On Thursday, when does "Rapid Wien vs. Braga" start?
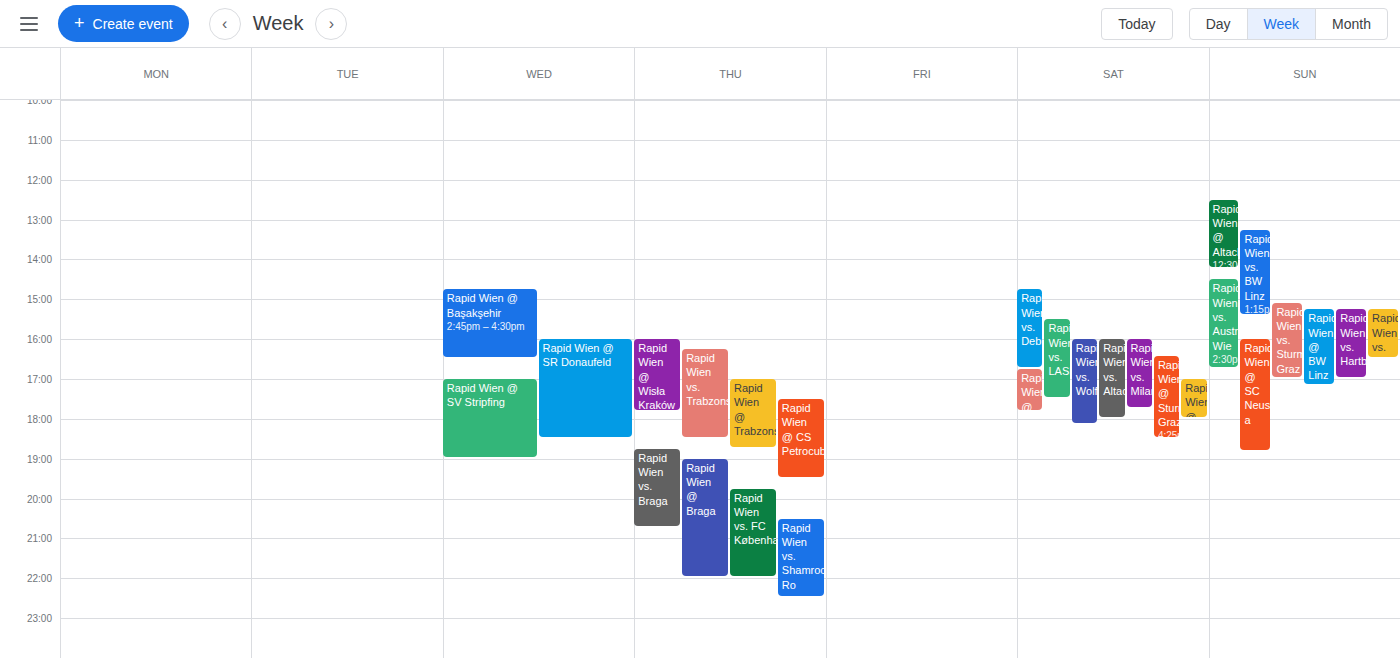
6:45 PM